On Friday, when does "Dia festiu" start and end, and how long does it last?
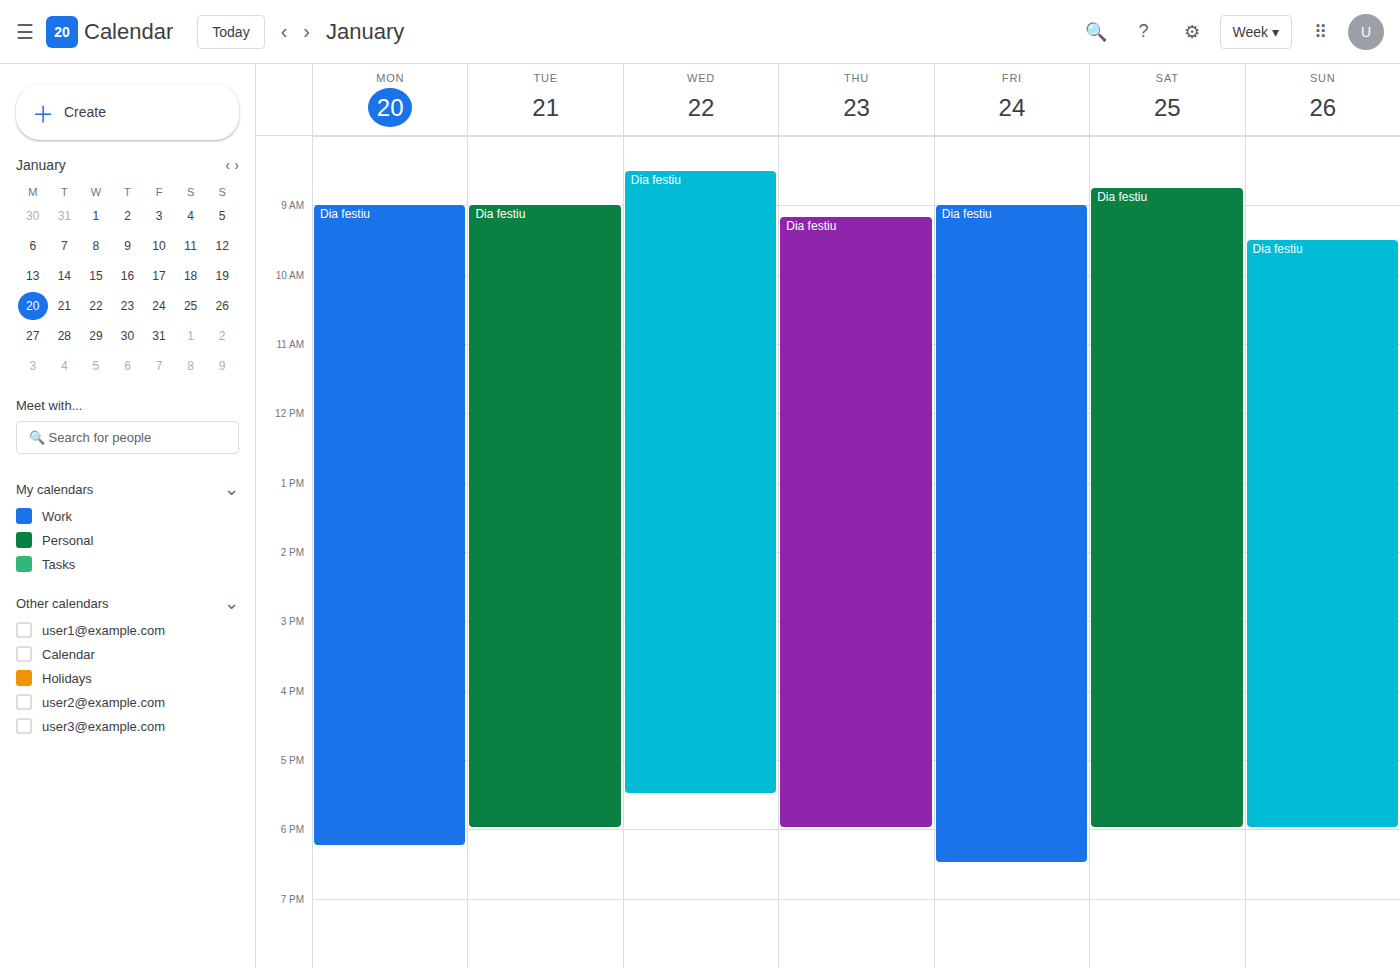
9:00 AM to 6:30 PM, 9 hours 30 minutes